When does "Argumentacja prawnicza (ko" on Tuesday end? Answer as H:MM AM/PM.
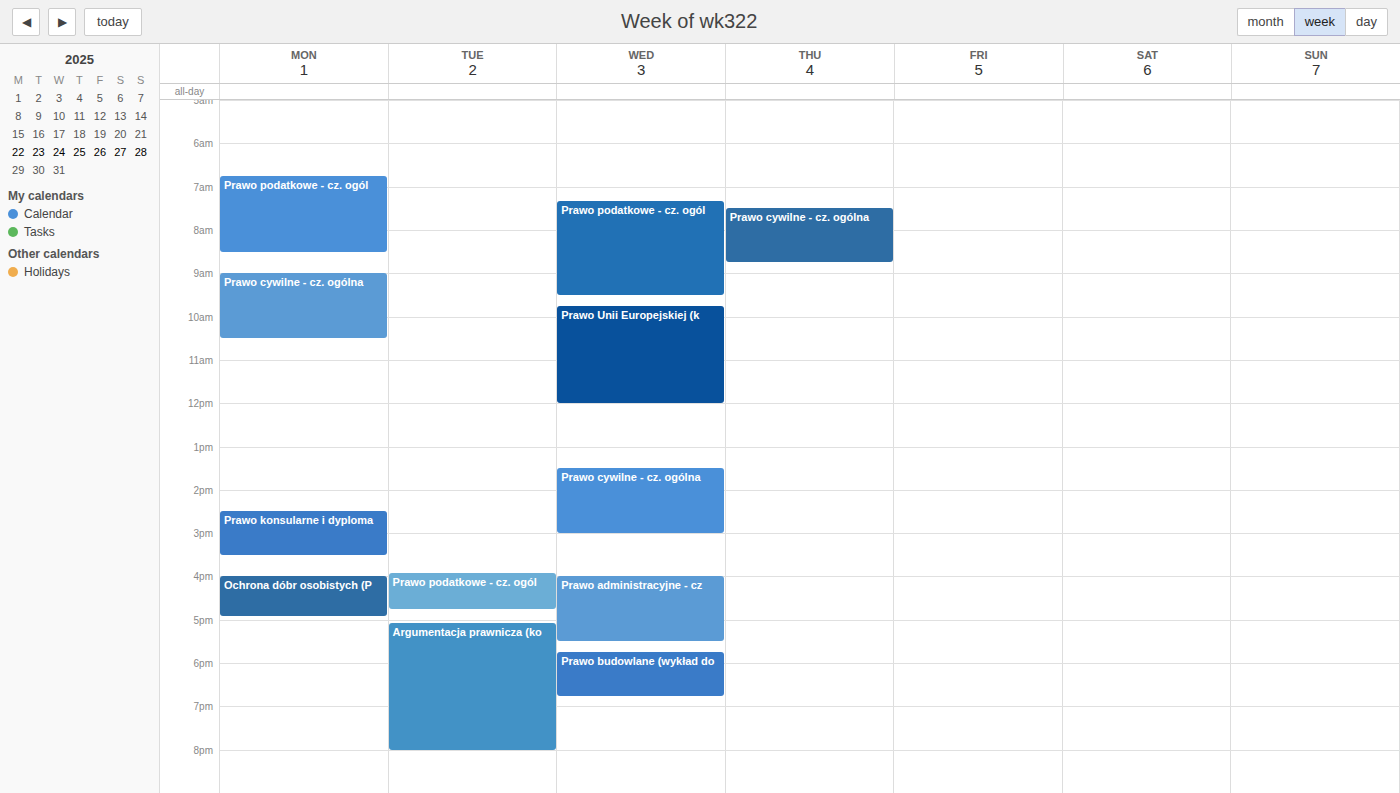
8:00 PM